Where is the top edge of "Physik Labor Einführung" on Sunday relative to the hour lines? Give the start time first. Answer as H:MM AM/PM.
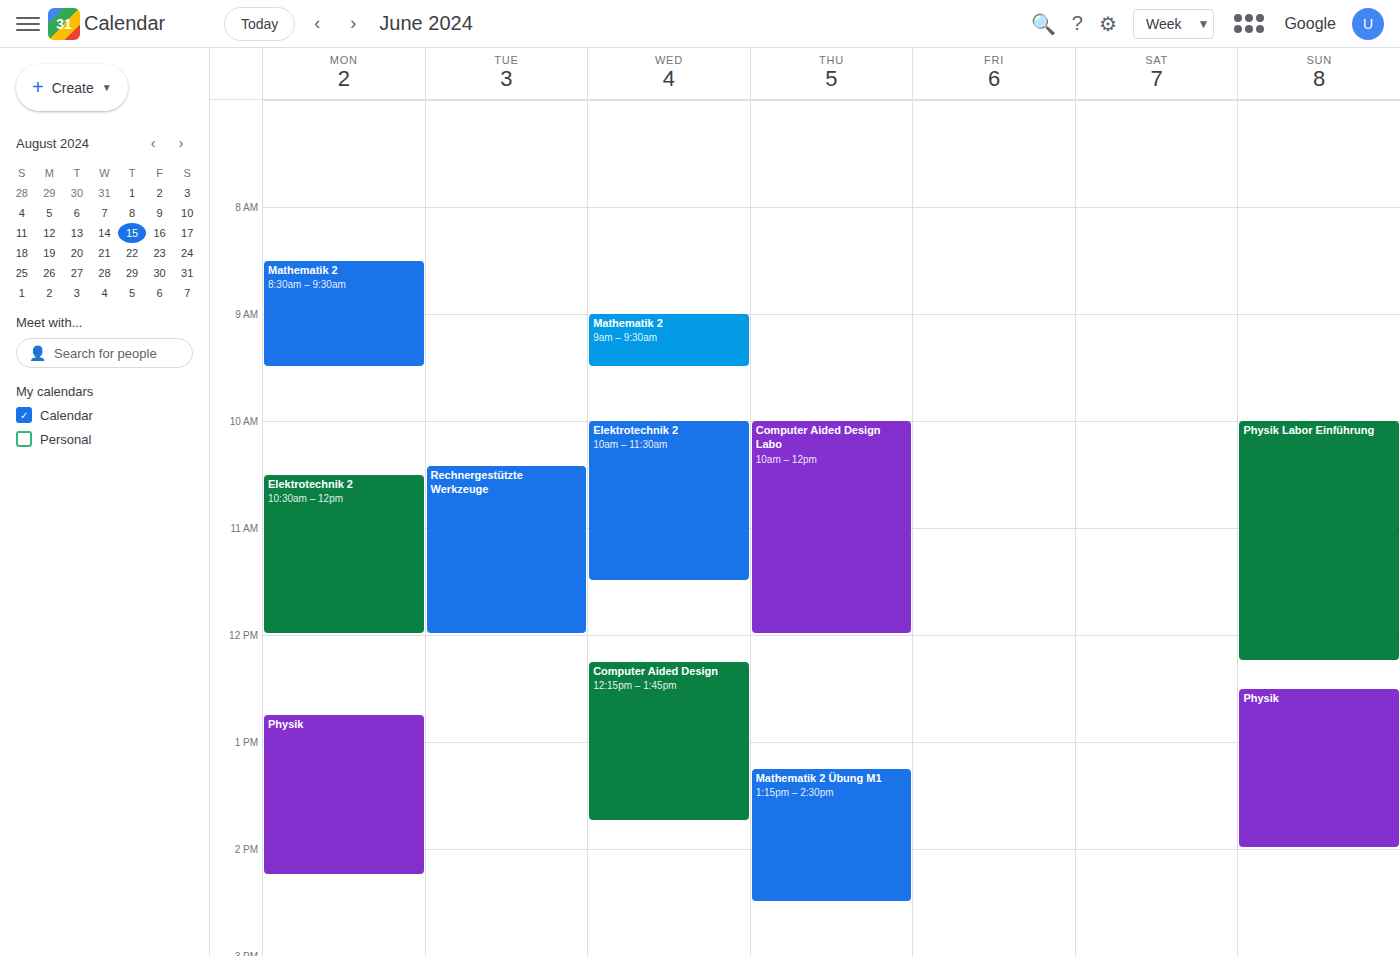
10:00 AM -- exactly on the 10 AM line.